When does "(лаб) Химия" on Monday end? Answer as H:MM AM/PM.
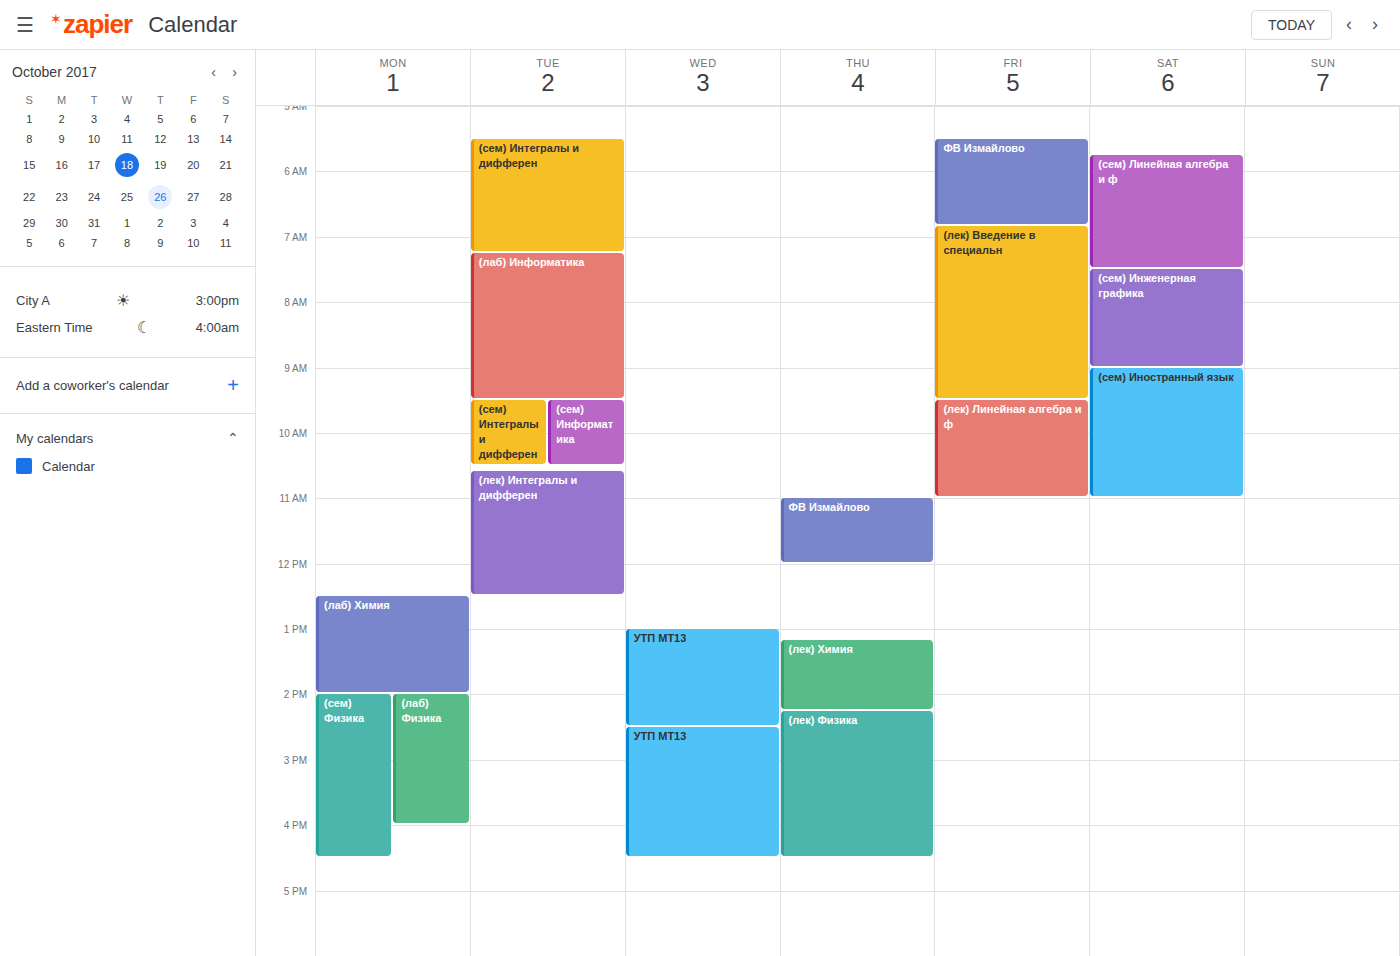
2:00 PM